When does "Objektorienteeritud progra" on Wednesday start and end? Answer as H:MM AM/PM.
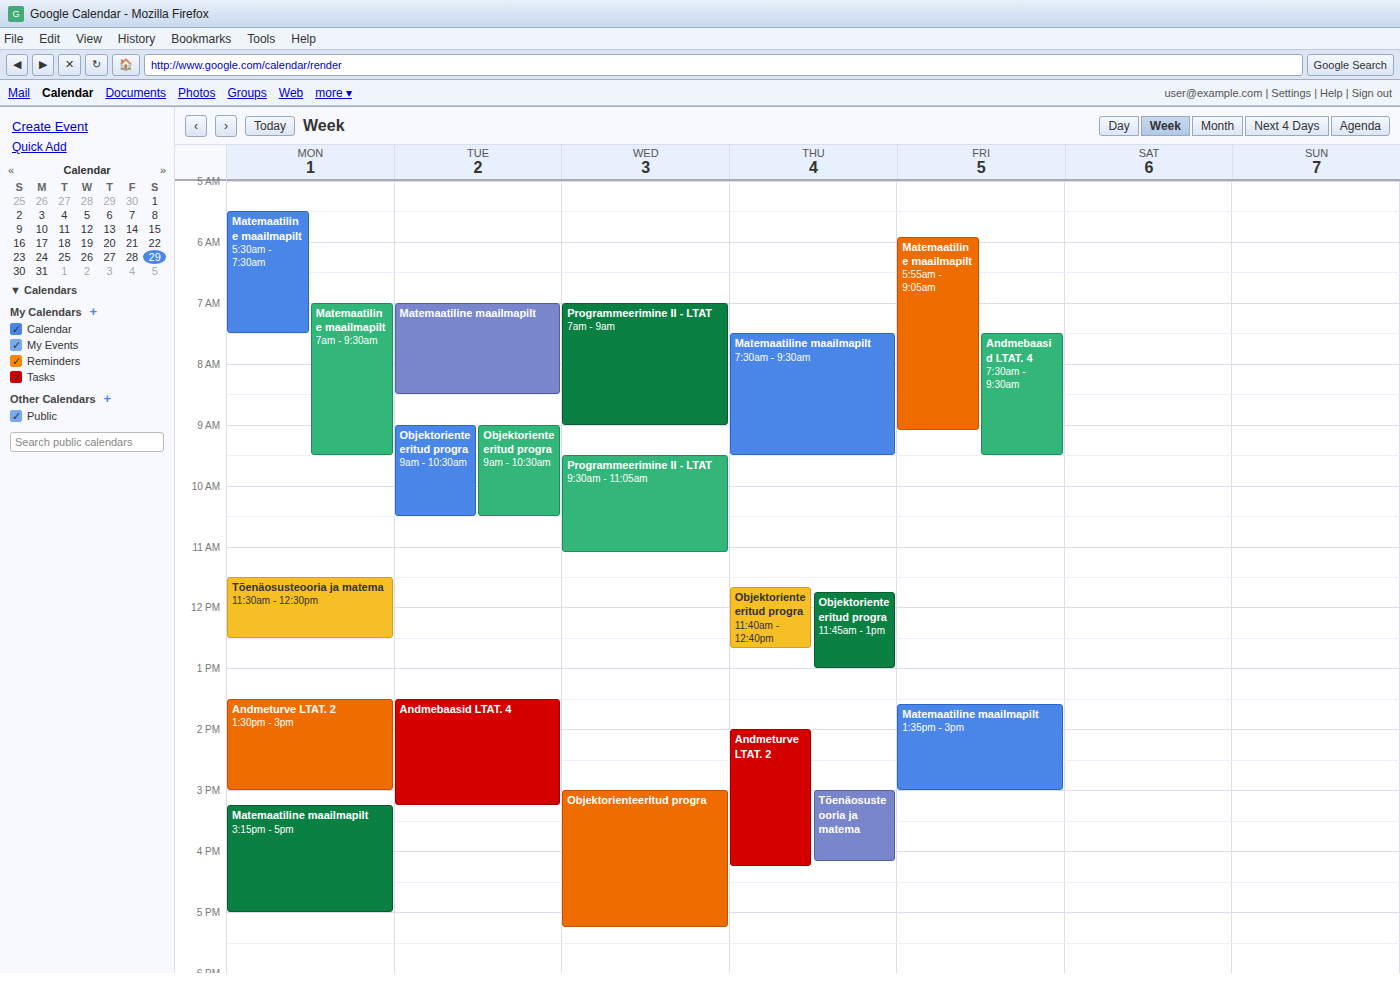
3:00 PM to 5:15 PM